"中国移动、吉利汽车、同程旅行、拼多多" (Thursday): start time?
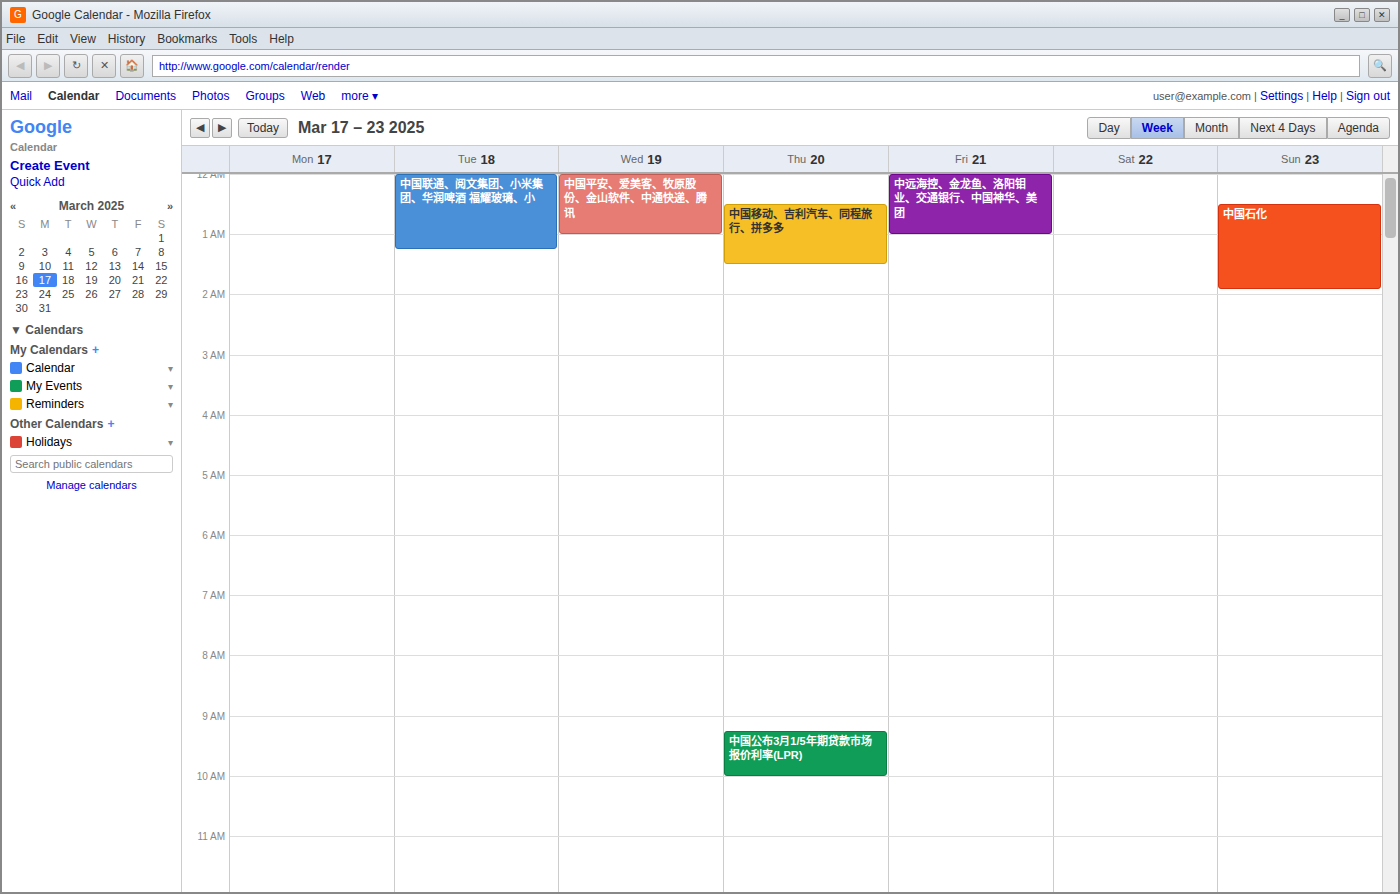
12:30 AM